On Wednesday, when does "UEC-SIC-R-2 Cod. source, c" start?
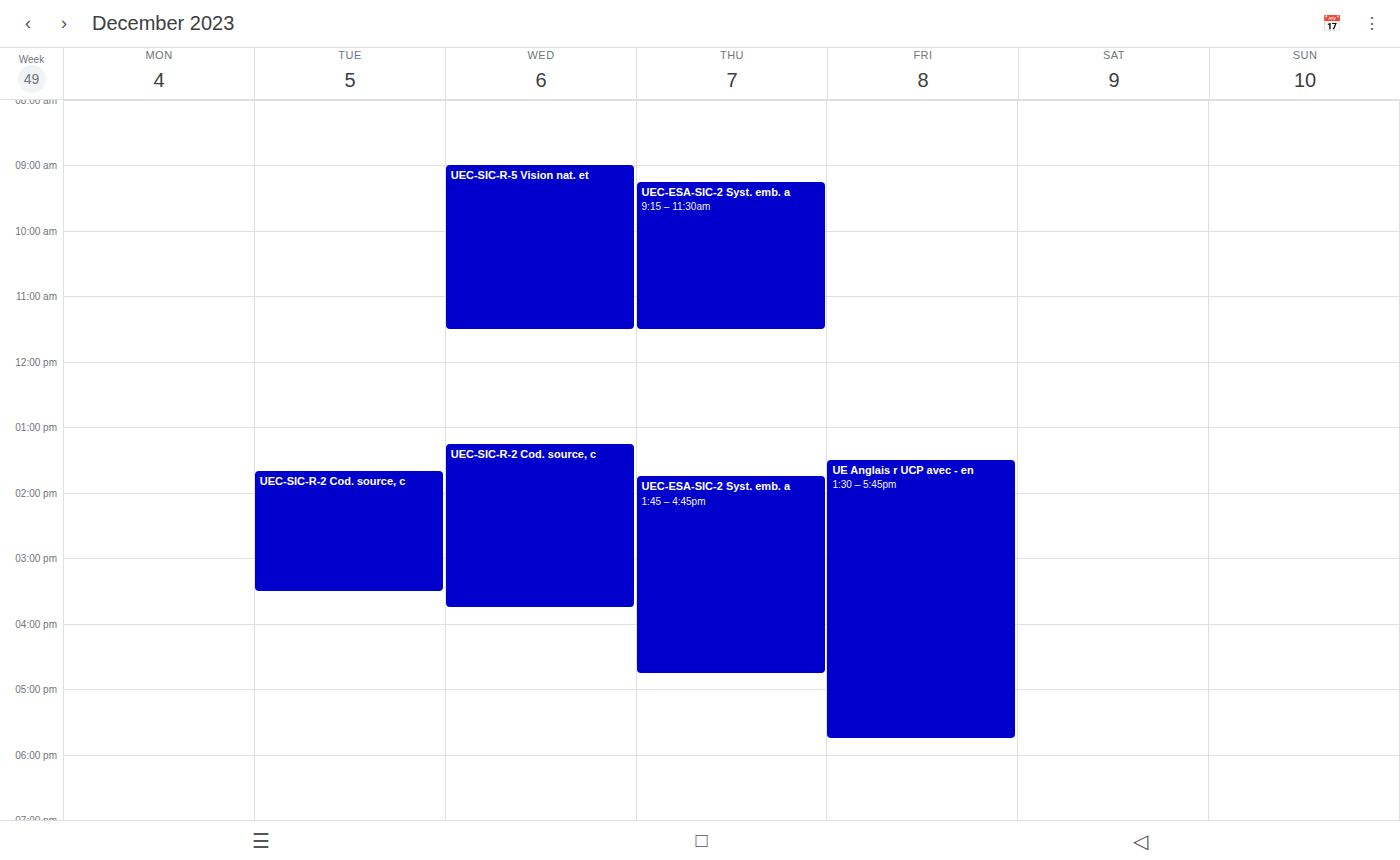
1:15 PM